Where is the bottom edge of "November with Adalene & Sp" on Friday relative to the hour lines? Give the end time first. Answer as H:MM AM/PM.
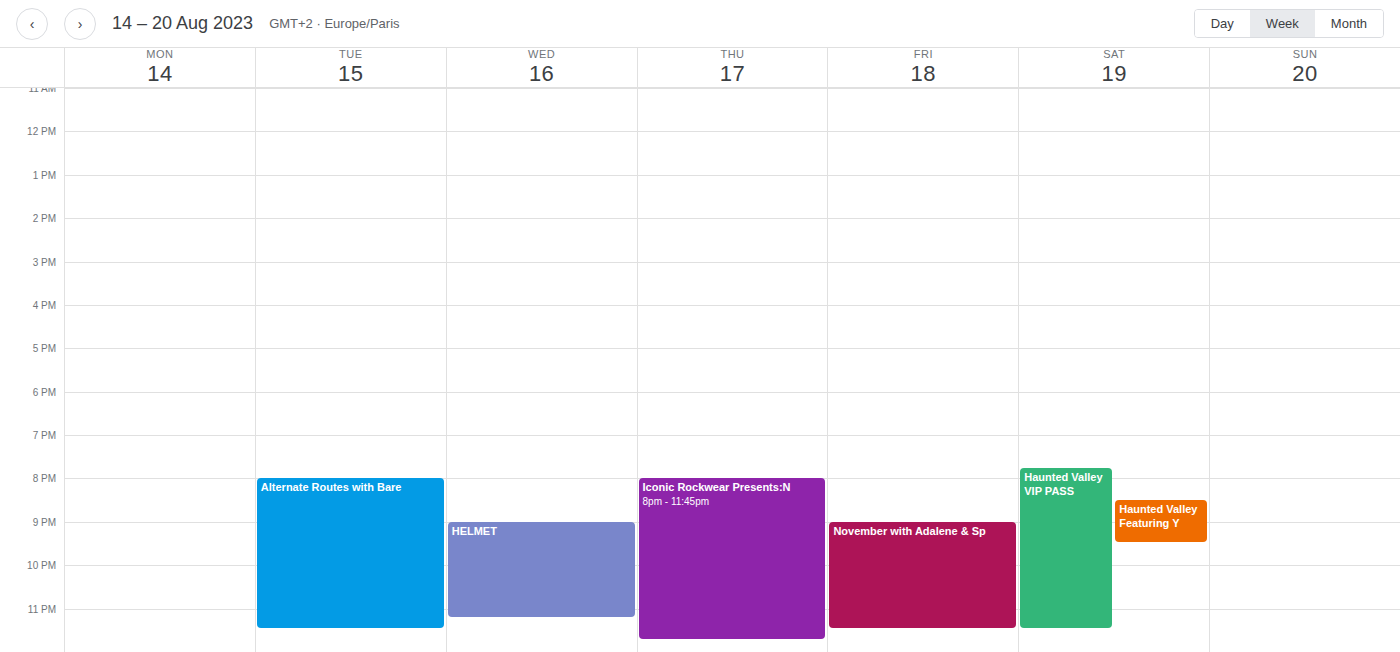
11:30 PM -- halfway between the 11 PM and 12 AM lines.